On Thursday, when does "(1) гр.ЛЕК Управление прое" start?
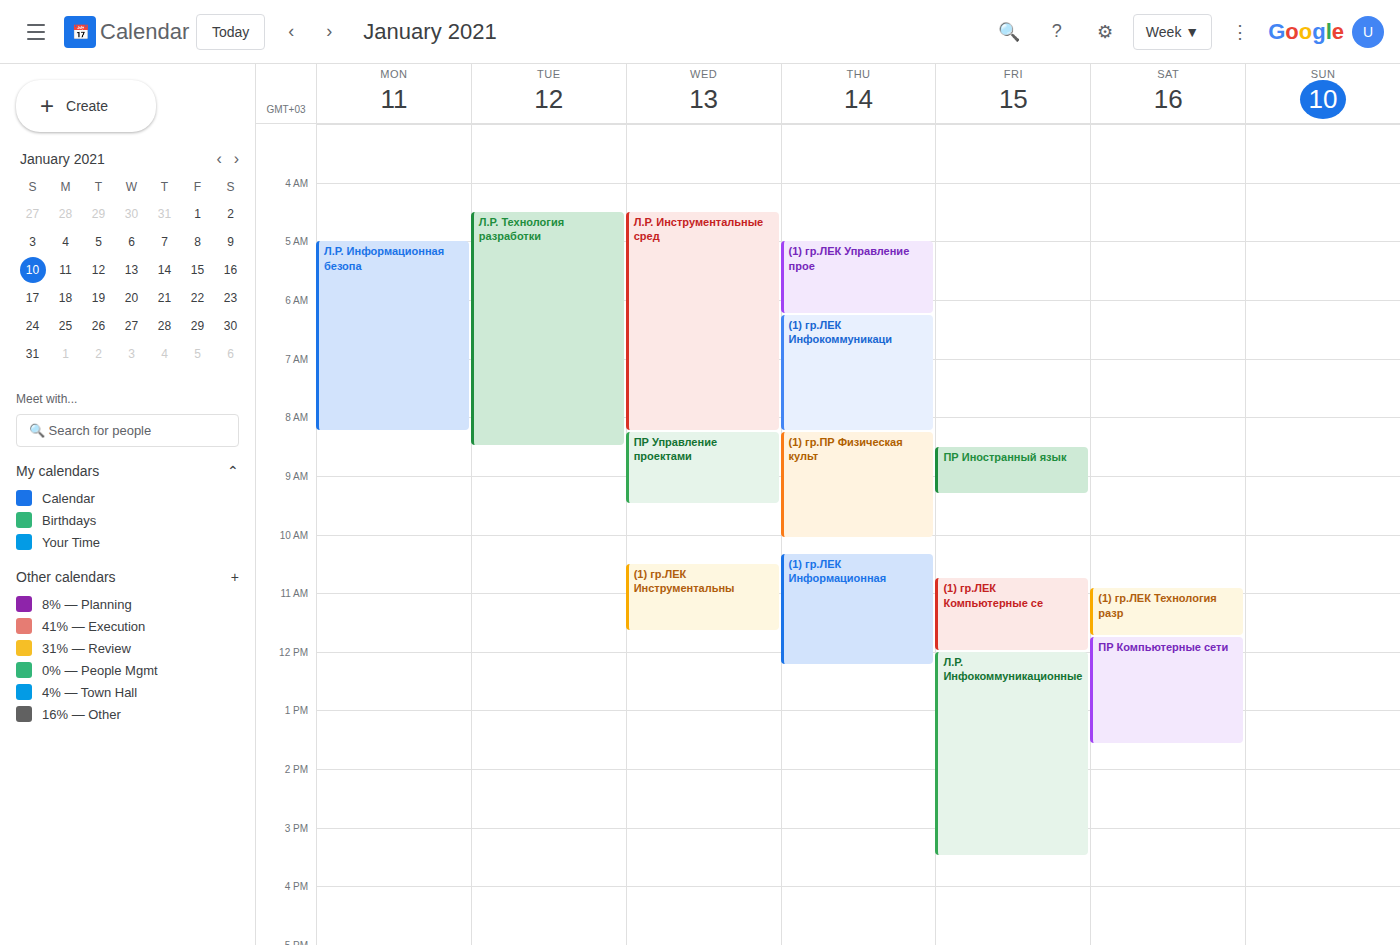
5:00 AM